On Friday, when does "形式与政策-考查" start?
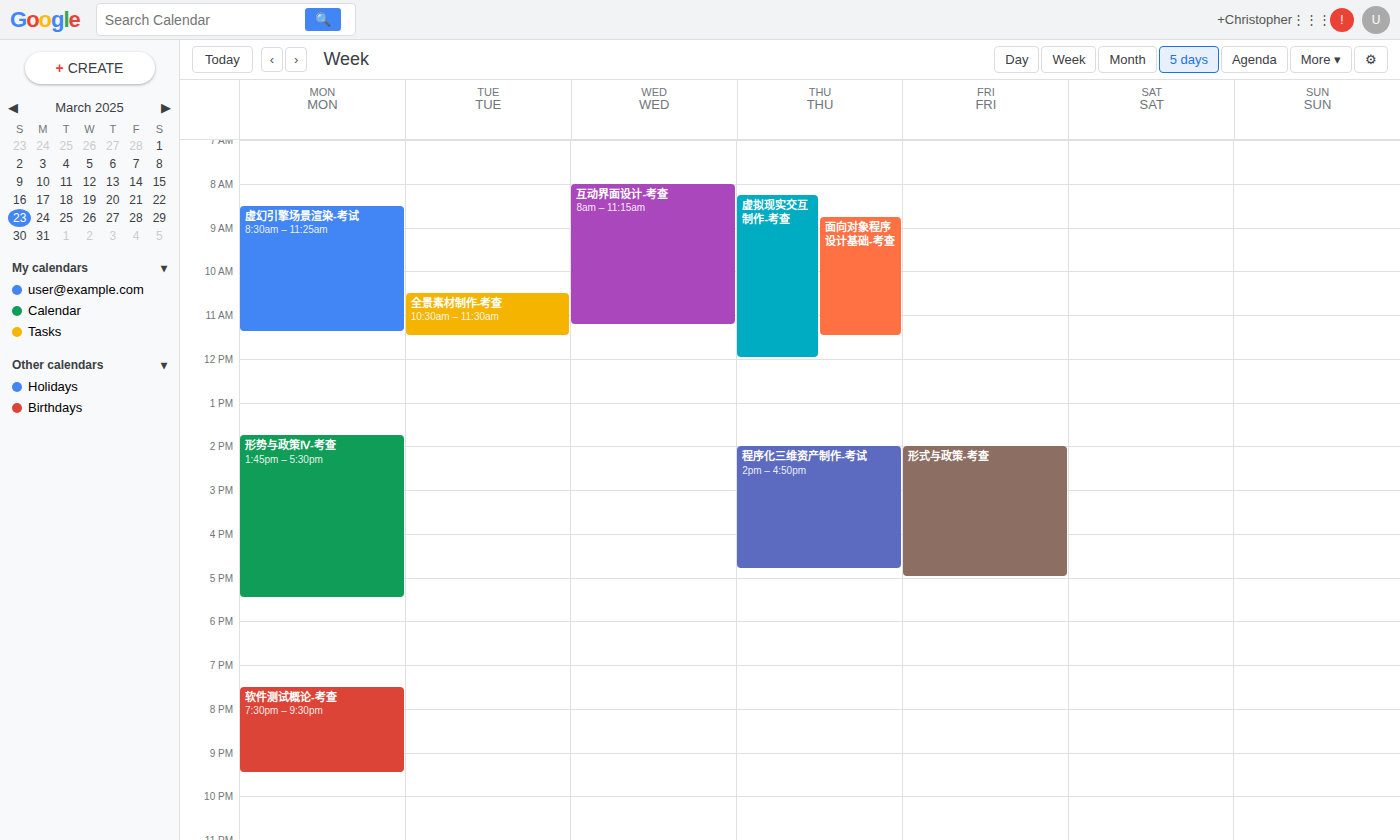
2:00 PM